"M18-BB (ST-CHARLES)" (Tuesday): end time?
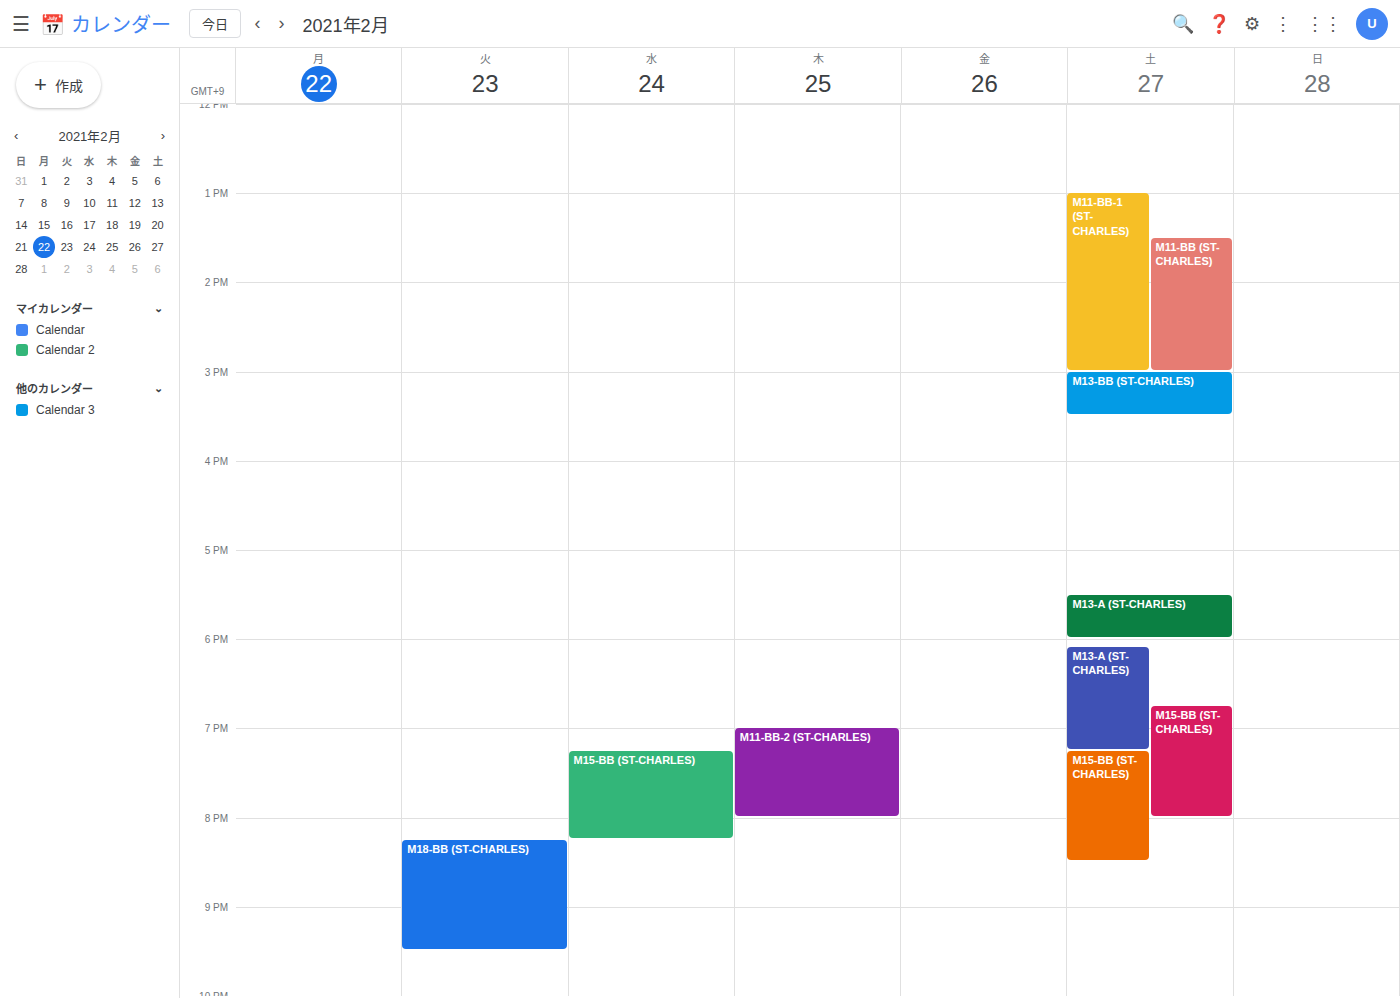
9:30 PM